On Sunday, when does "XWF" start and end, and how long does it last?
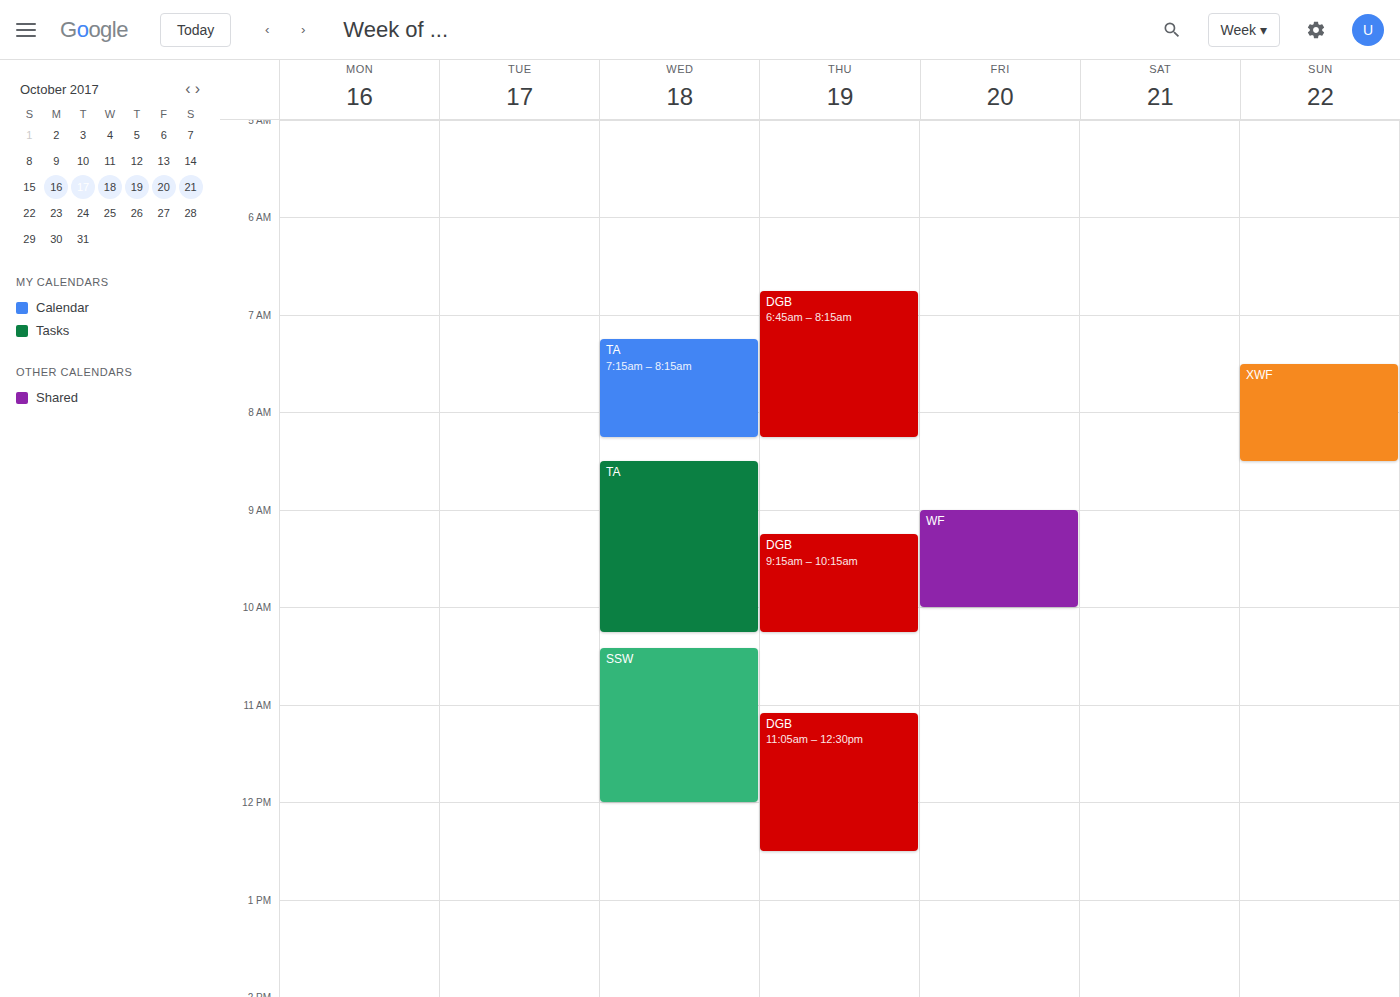
7:30 AM to 8:30 AM, 1 hour